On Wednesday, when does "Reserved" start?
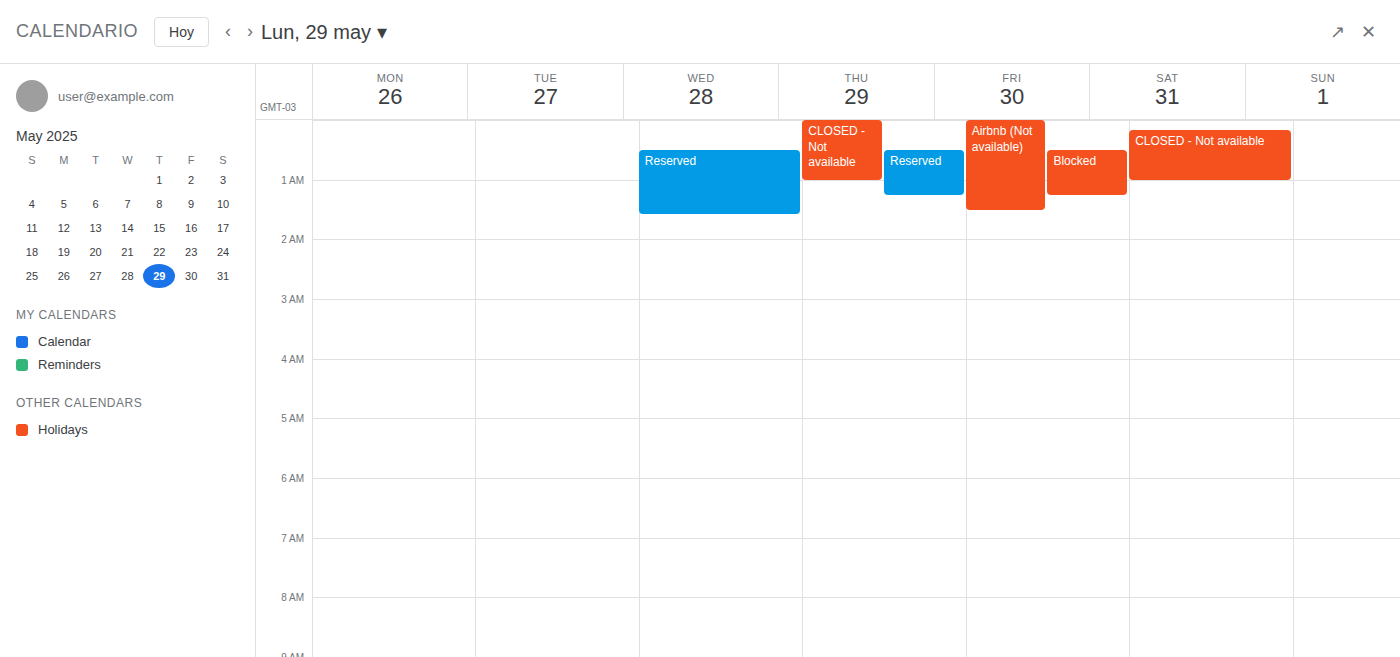
12:30 AM